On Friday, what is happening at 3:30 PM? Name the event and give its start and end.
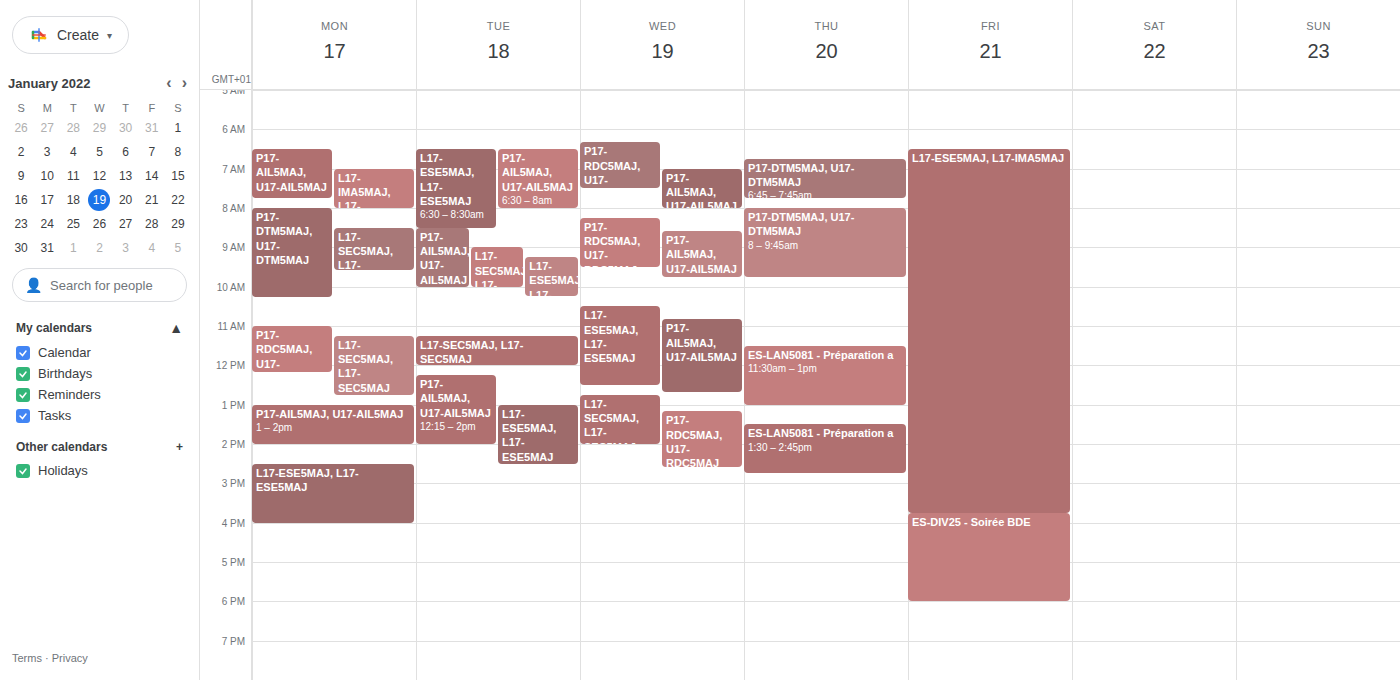
"L17-ESE5MAJ, L17-IMA5MAJ", 6:30 AM to 3:45 PM